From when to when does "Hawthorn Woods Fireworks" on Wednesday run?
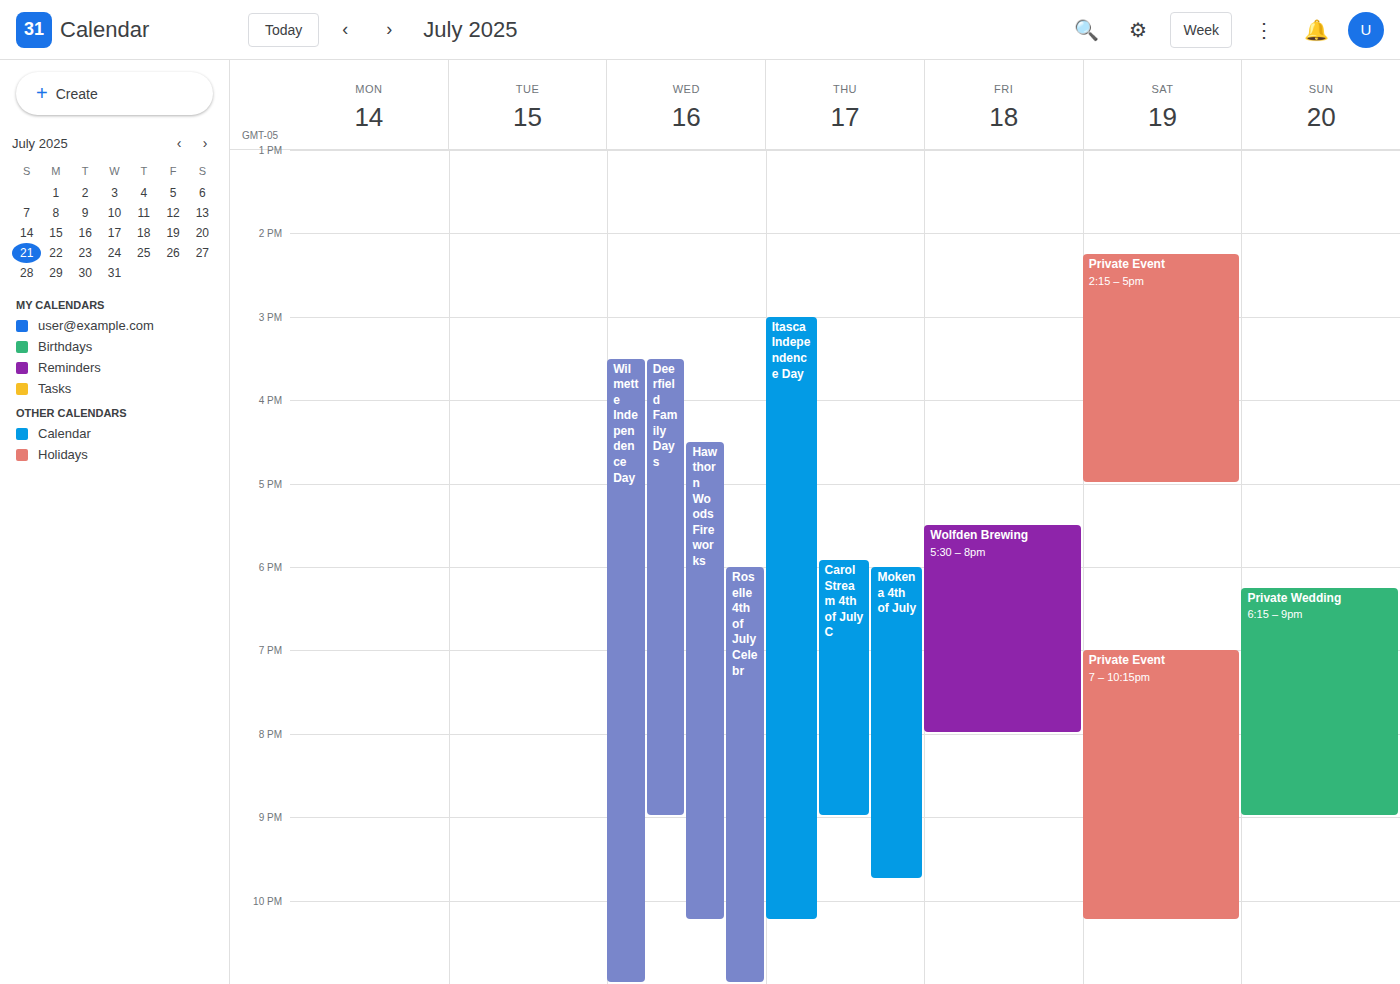
4:30 PM to 10:15 PM